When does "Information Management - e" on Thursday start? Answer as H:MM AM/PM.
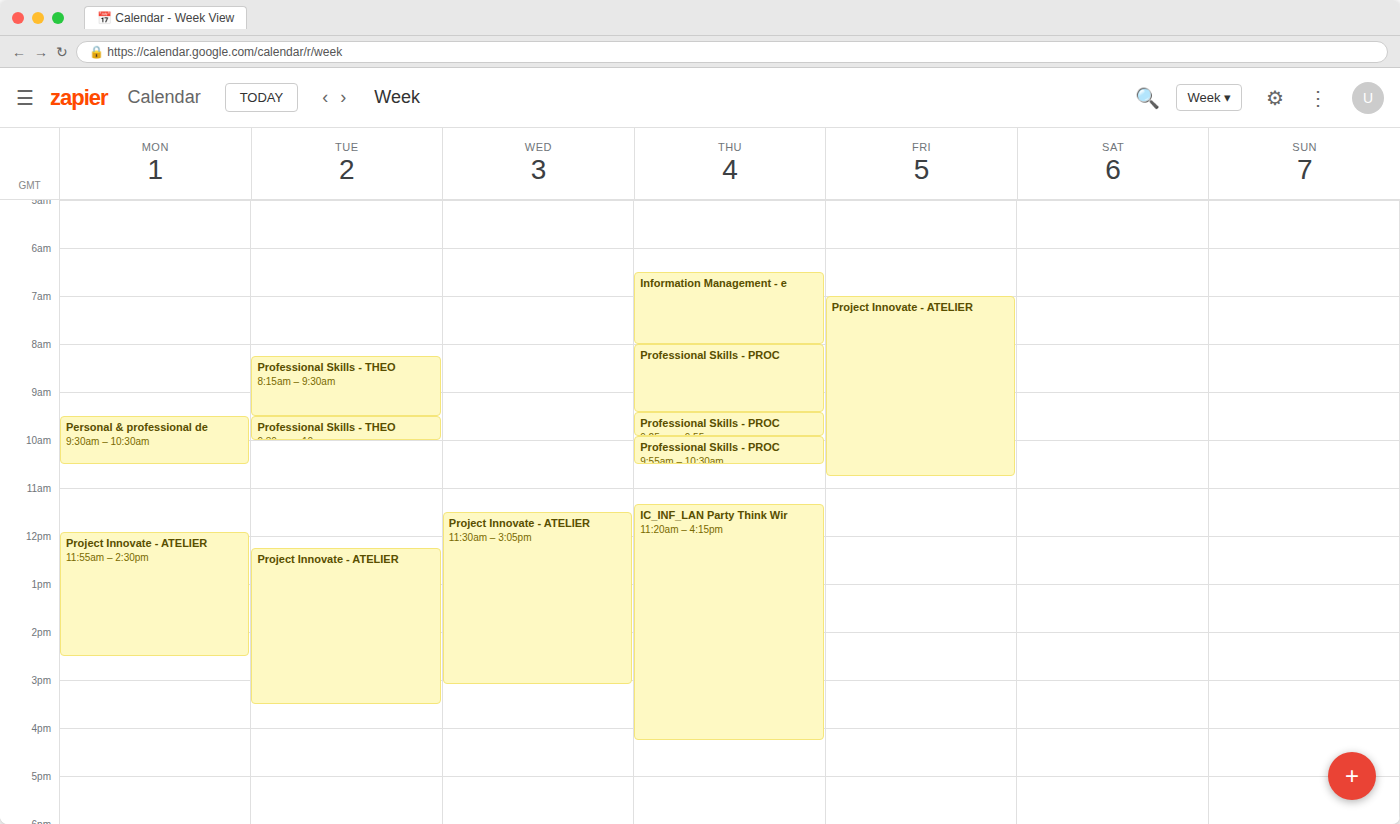
6:30 AM